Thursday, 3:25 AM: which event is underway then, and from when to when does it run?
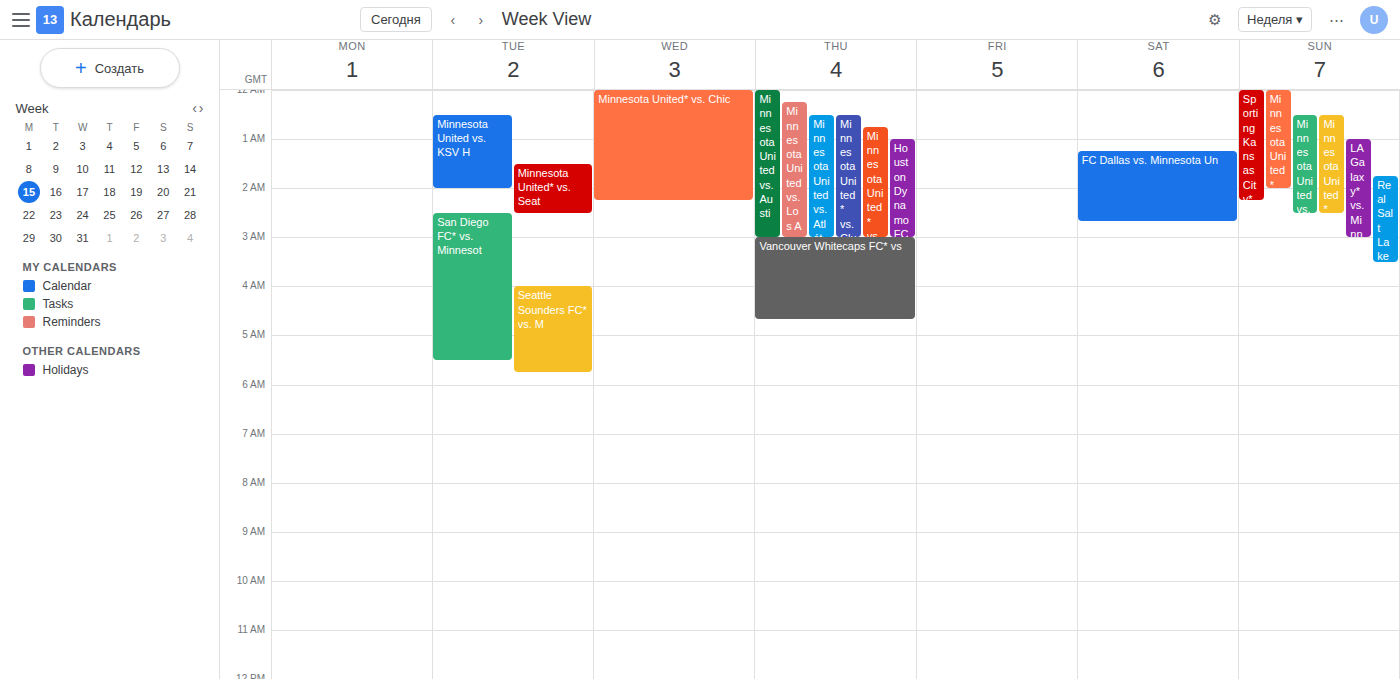
"Vancouver Whitecaps FC* vs", 3:00 AM to 4:40 AM